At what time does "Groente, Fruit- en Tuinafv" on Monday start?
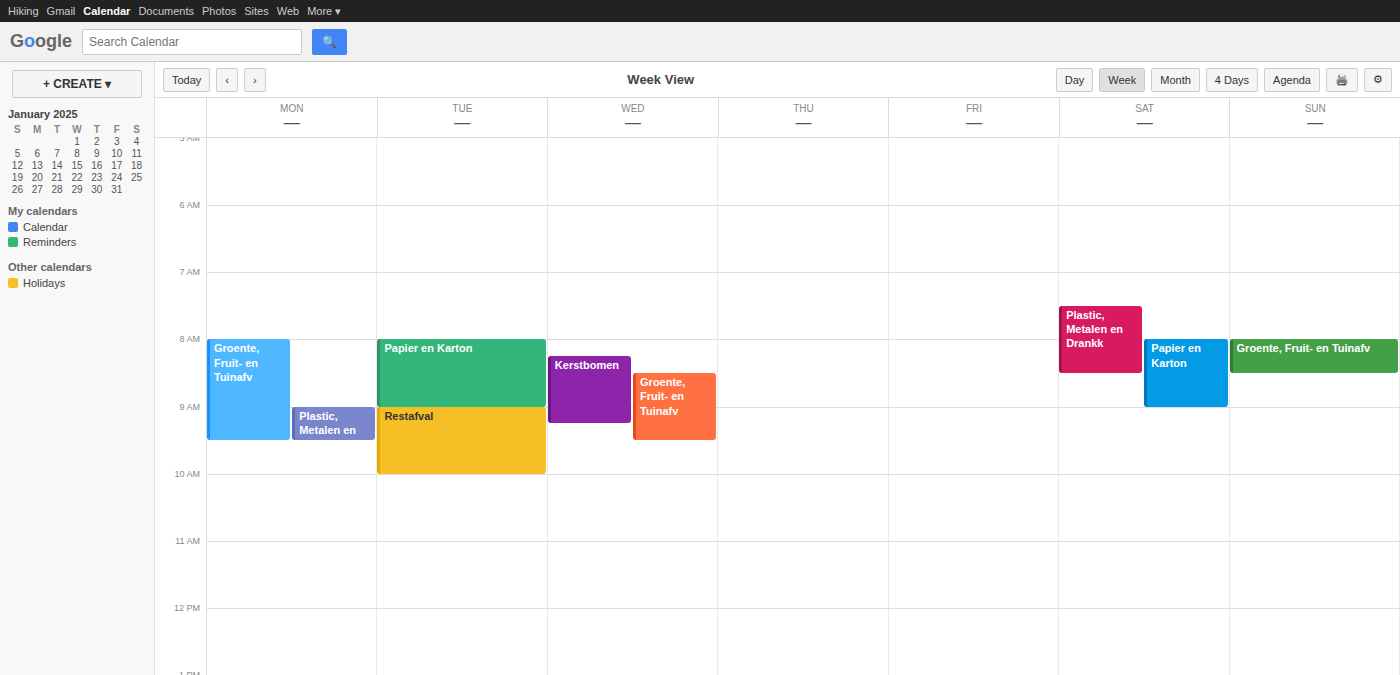
08:00